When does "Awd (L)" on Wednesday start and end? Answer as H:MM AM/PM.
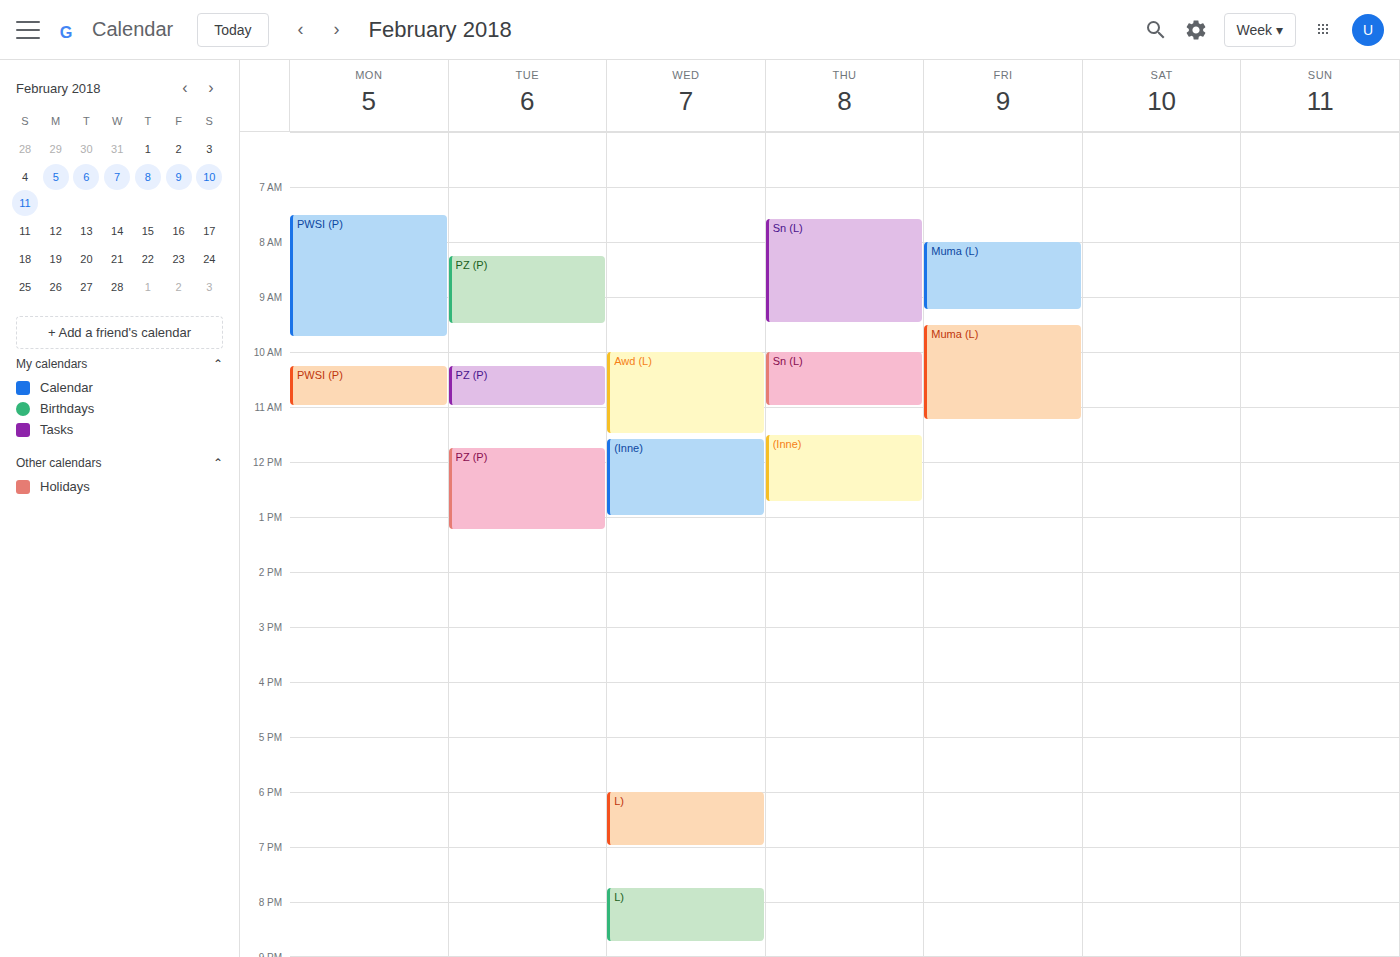
10:00 AM to 11:30 AM